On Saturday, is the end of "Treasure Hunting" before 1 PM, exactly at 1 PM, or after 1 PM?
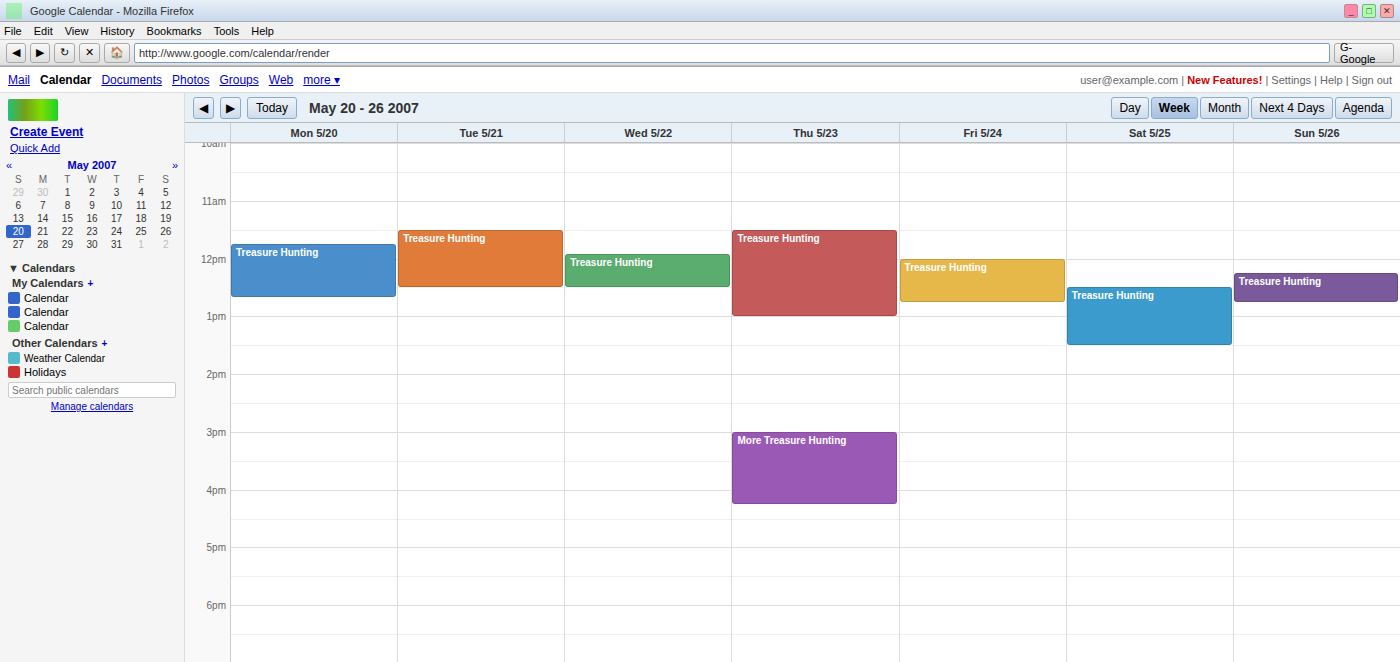
1:30 PM -- after 1 PM, 30 minutes below the 1 PM line.